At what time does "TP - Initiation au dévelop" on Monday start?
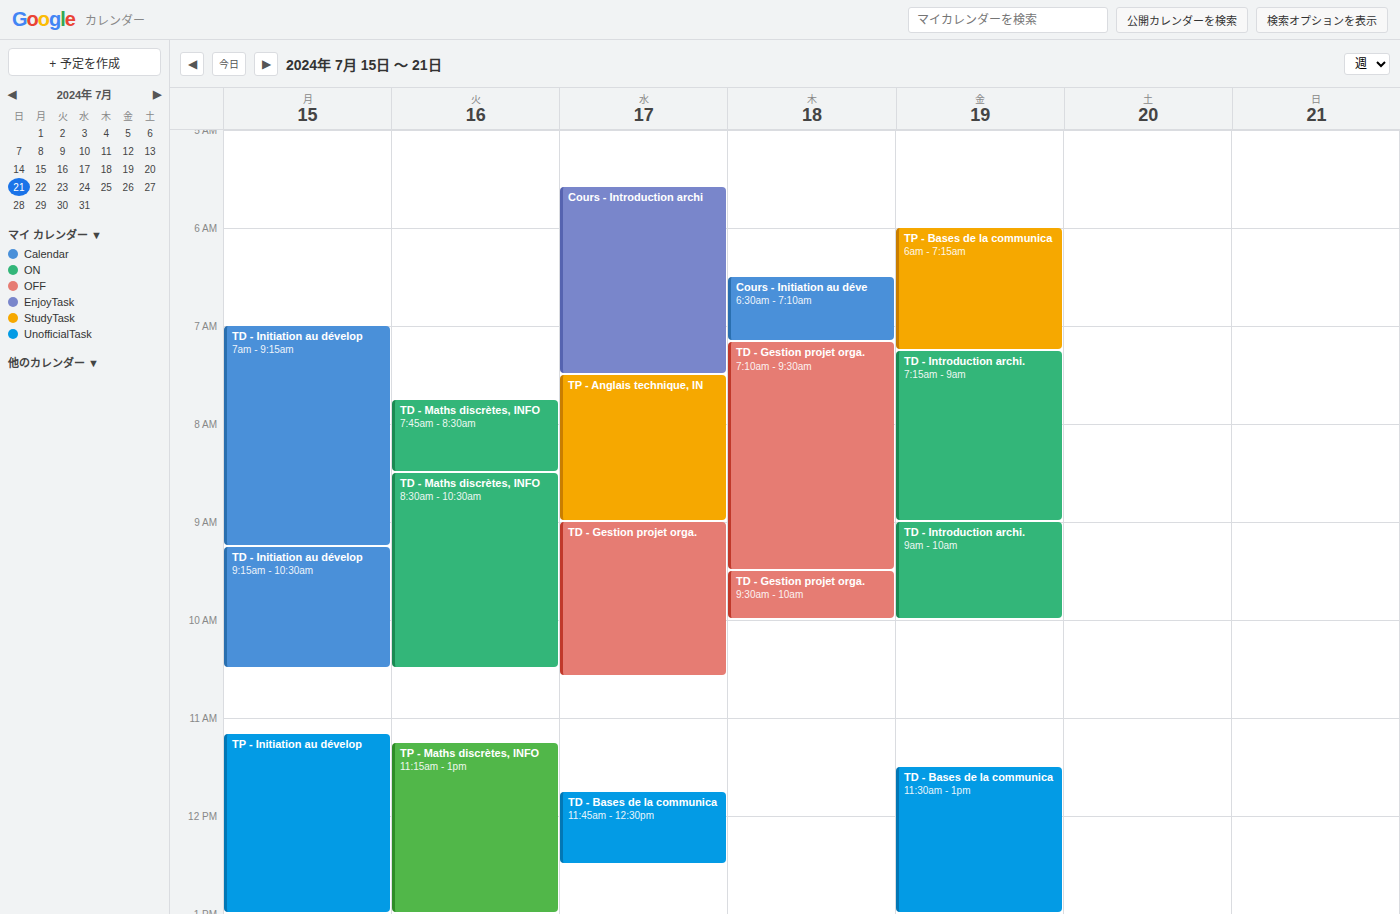
11:10